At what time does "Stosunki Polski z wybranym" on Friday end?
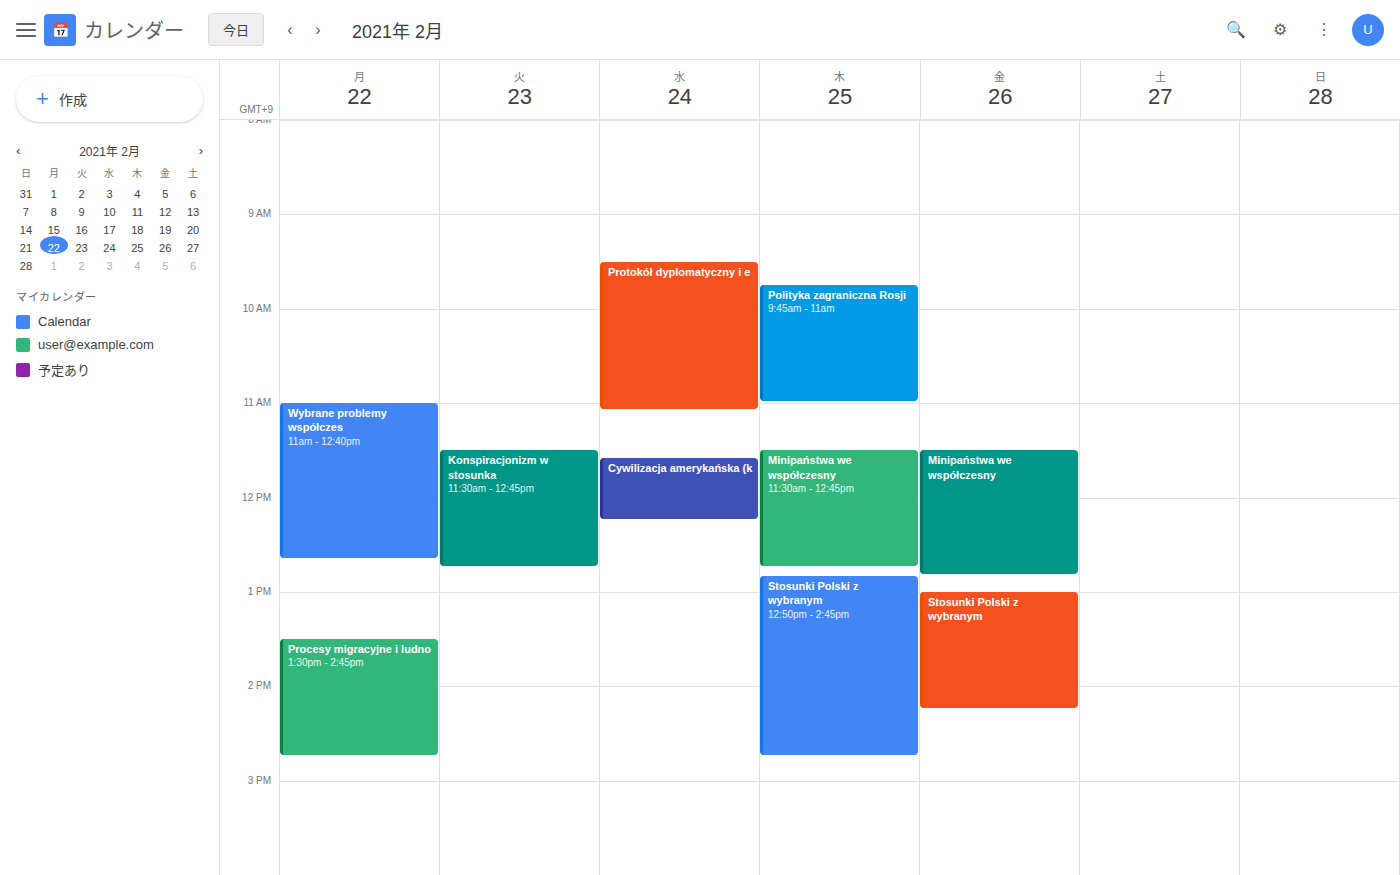
2:15 PM